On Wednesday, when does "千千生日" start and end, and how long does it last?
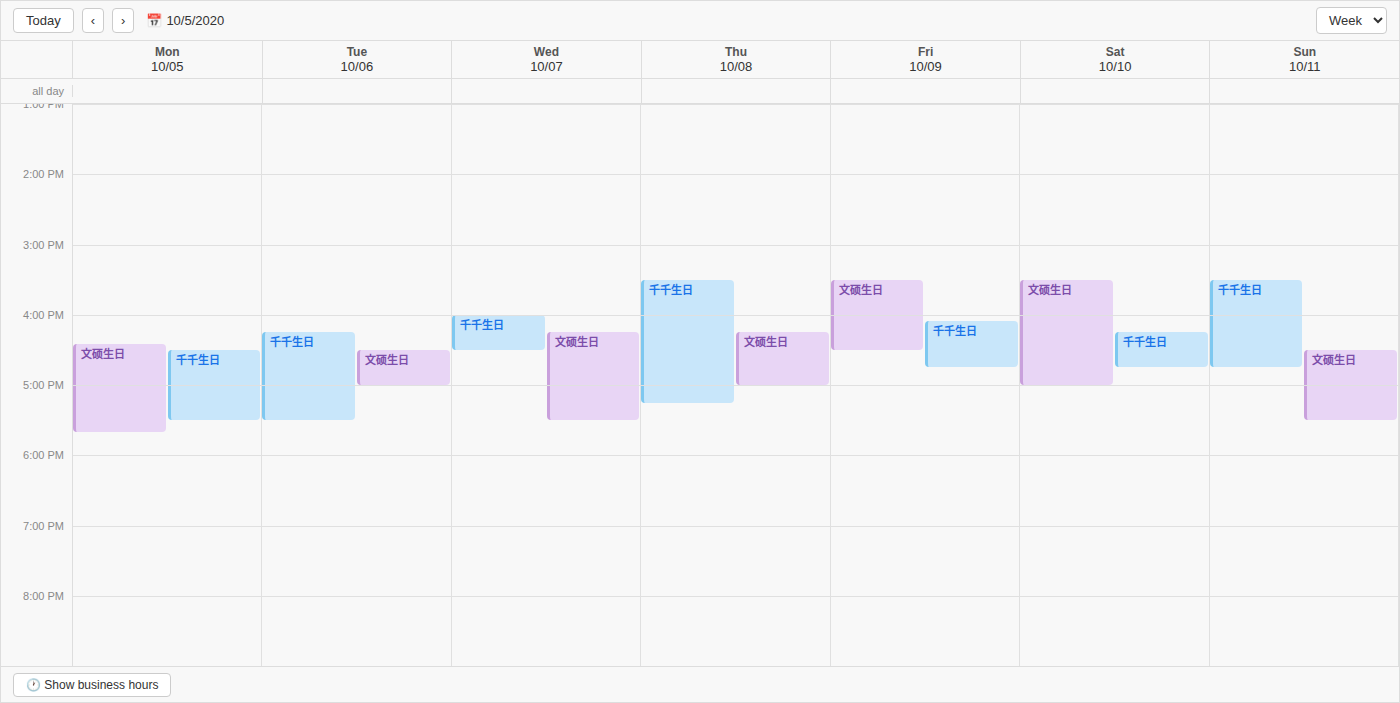
4:00 PM to 4:30 PM, 30 minutes